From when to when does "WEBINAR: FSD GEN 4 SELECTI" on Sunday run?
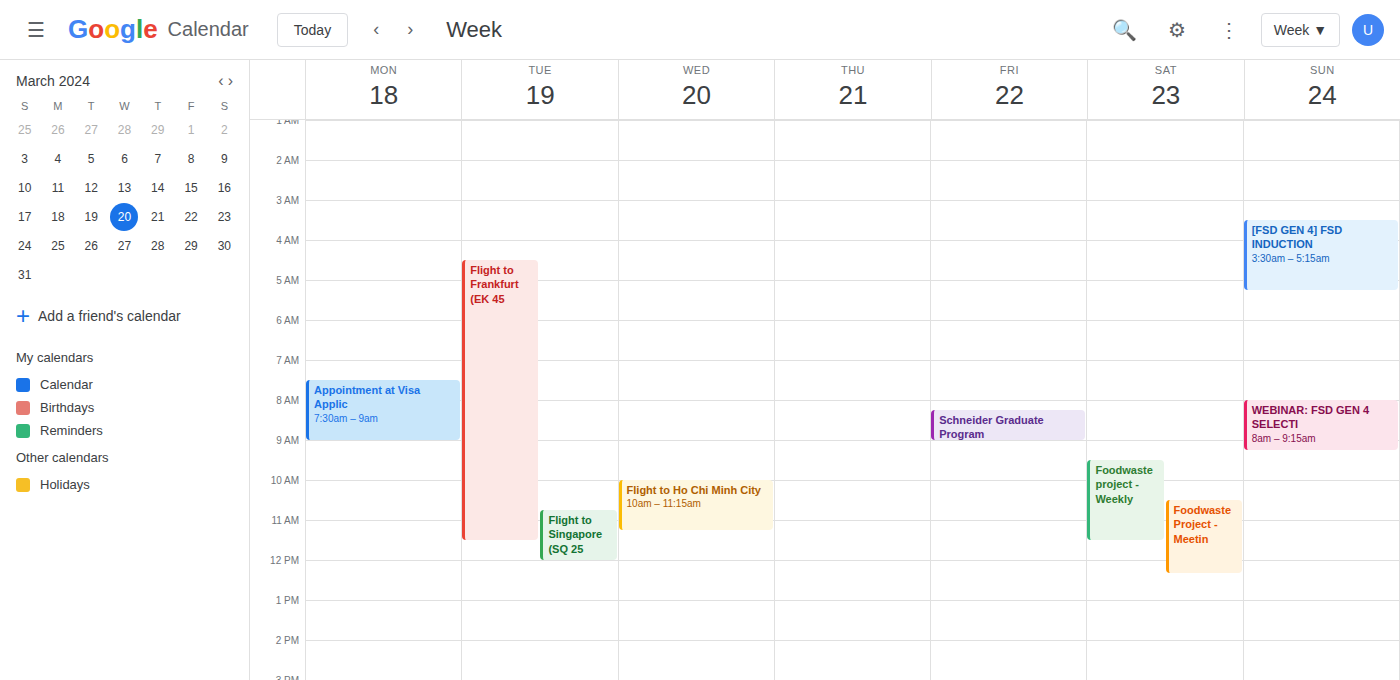
8:00 AM to 9:15 AM